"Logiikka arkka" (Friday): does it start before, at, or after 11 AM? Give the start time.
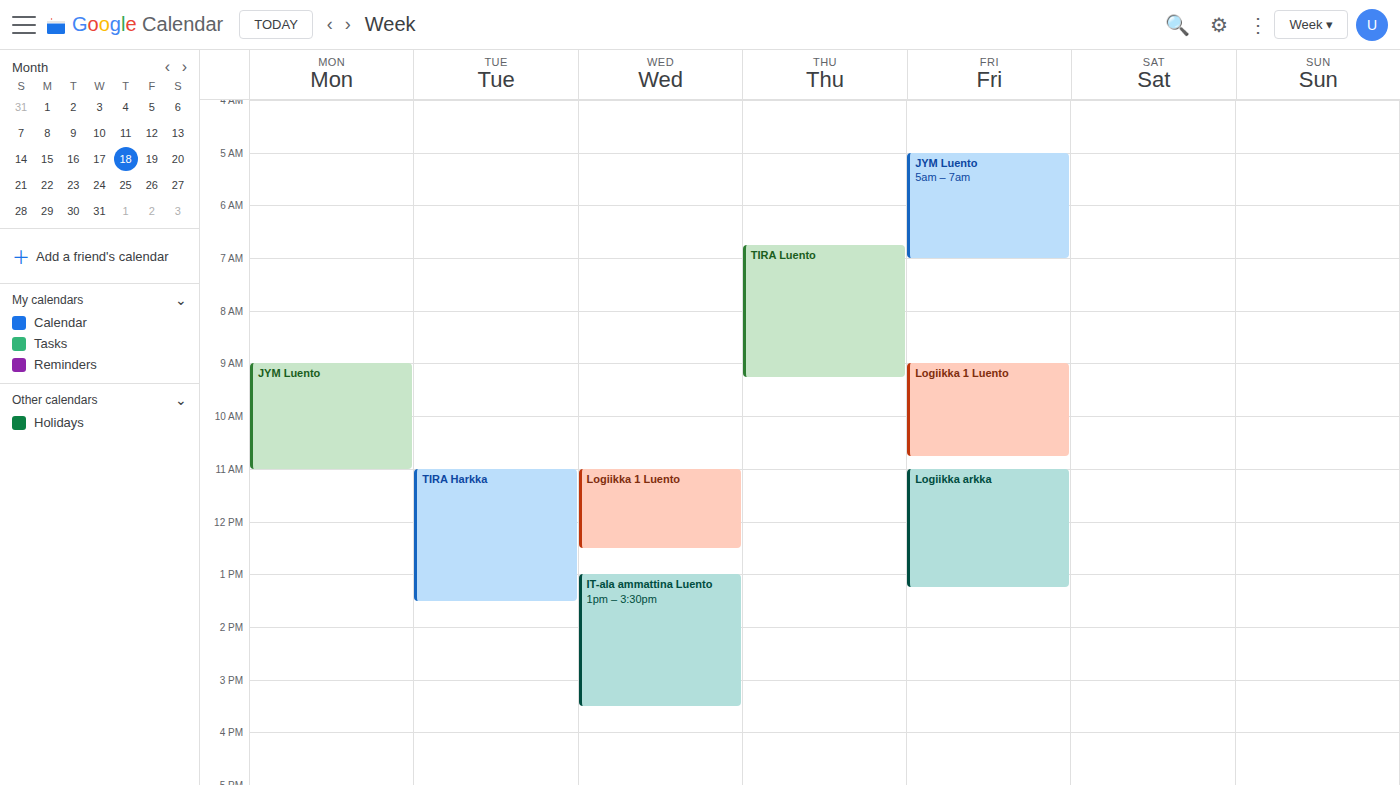
11:00 AM -- exactly at 11 AM, on the 11 AM line.